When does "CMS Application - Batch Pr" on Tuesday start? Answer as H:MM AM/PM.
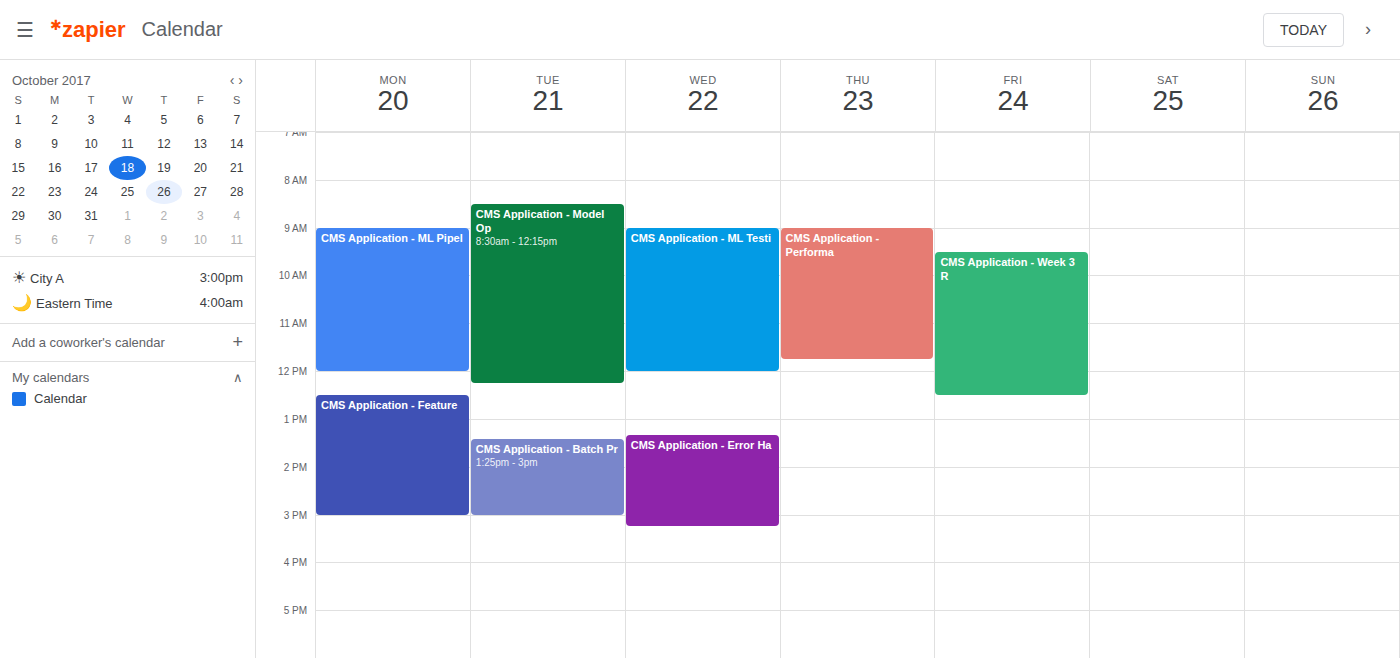
1:25 PM